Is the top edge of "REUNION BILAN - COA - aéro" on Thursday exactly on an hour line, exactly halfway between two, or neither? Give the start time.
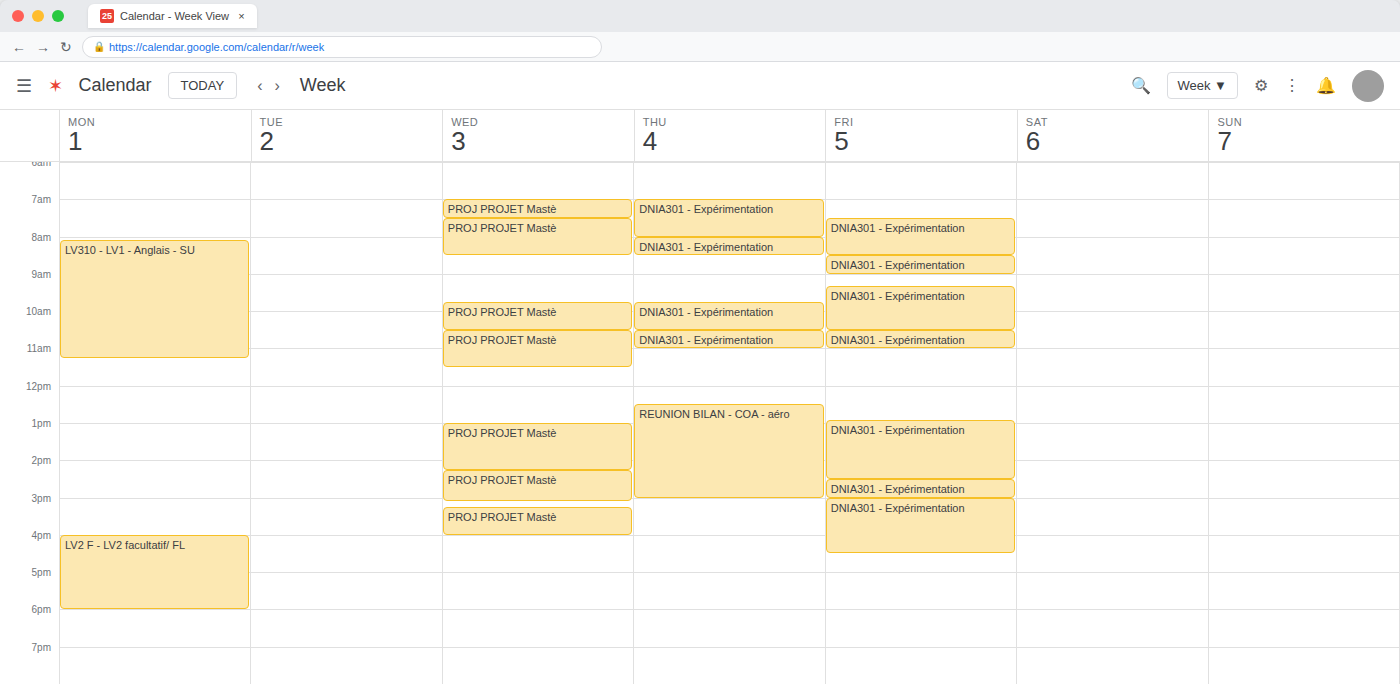
12:30 PM -- halfway between the 12 PM and 1 PM lines.